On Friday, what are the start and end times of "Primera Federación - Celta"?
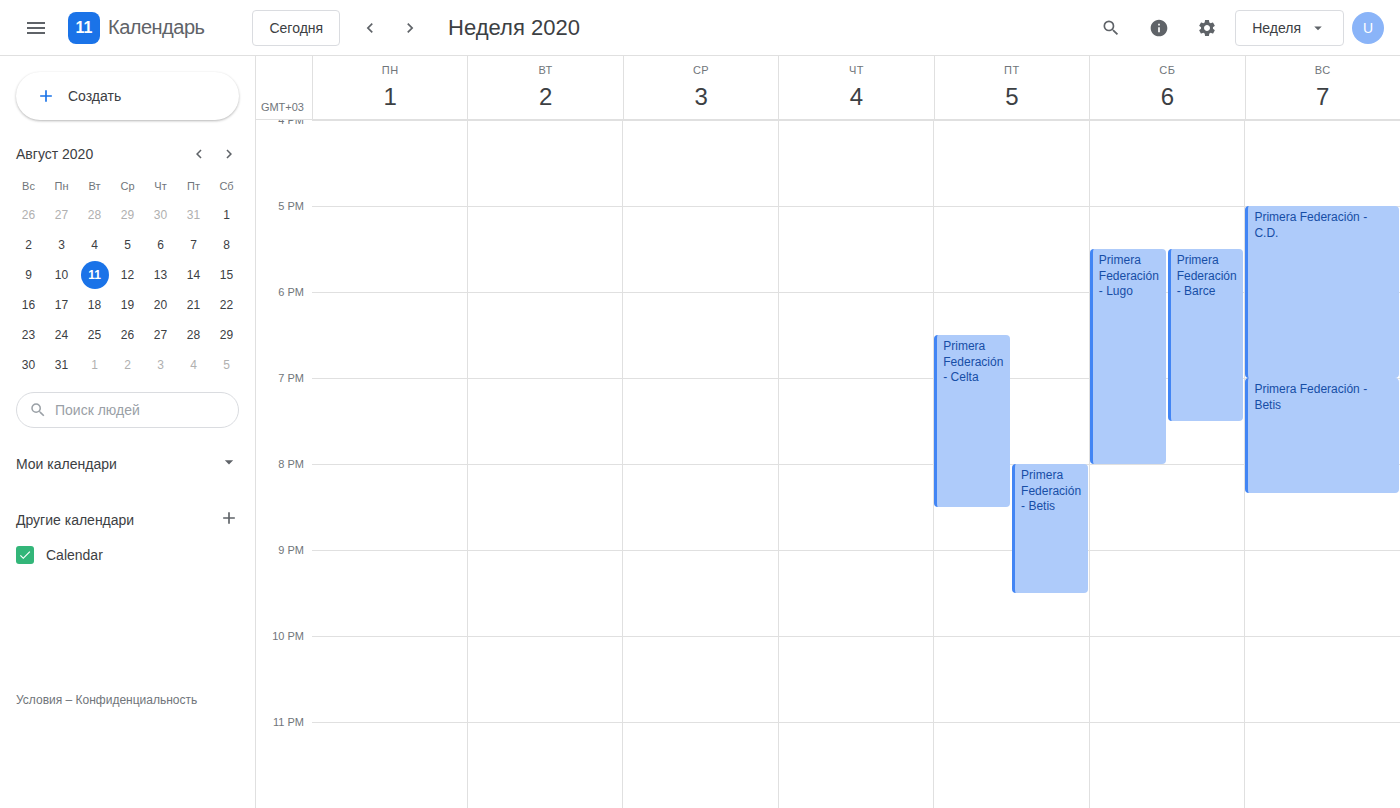
6:30 PM to 8:30 PM